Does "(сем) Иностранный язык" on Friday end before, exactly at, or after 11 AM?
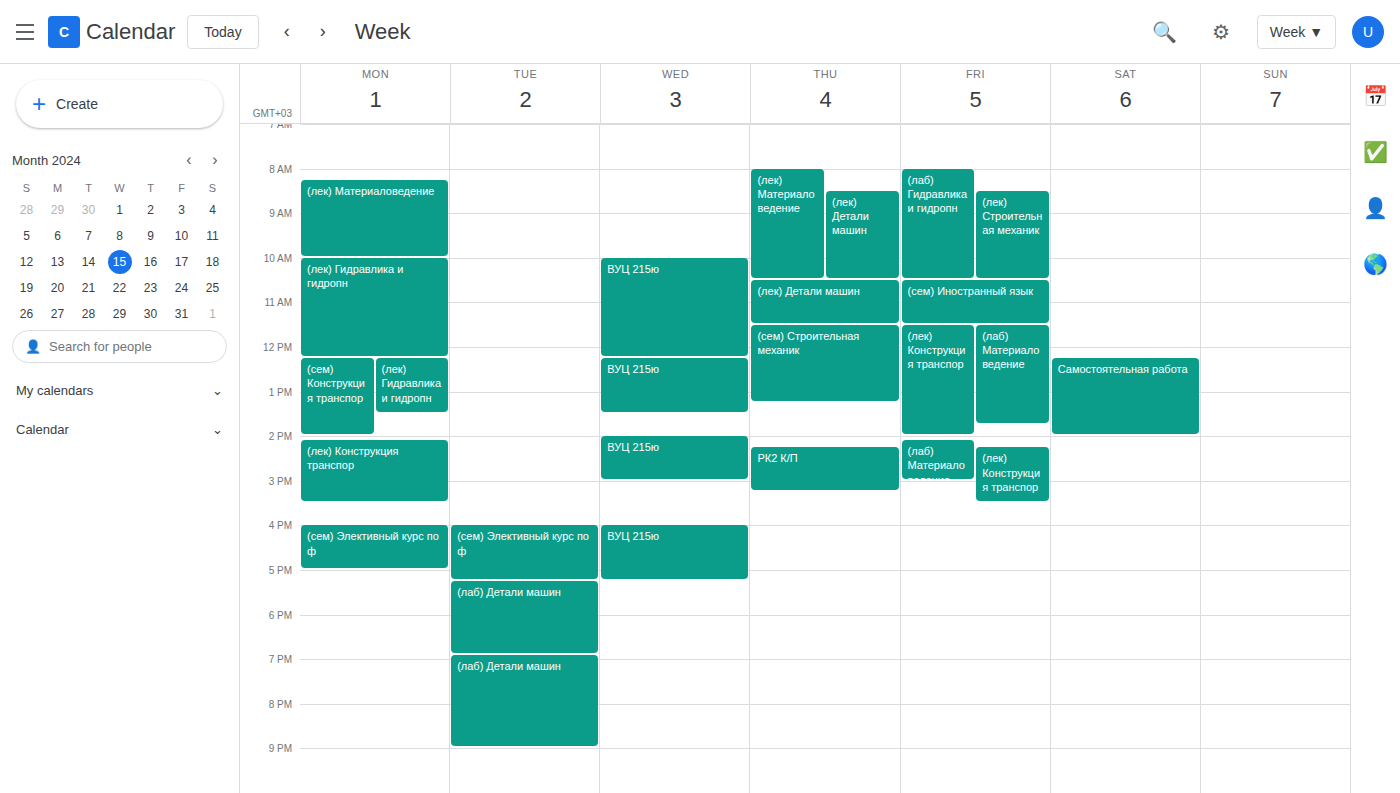
11:30 AM -- after 11 AM, 30 minutes below the 11 AM line.